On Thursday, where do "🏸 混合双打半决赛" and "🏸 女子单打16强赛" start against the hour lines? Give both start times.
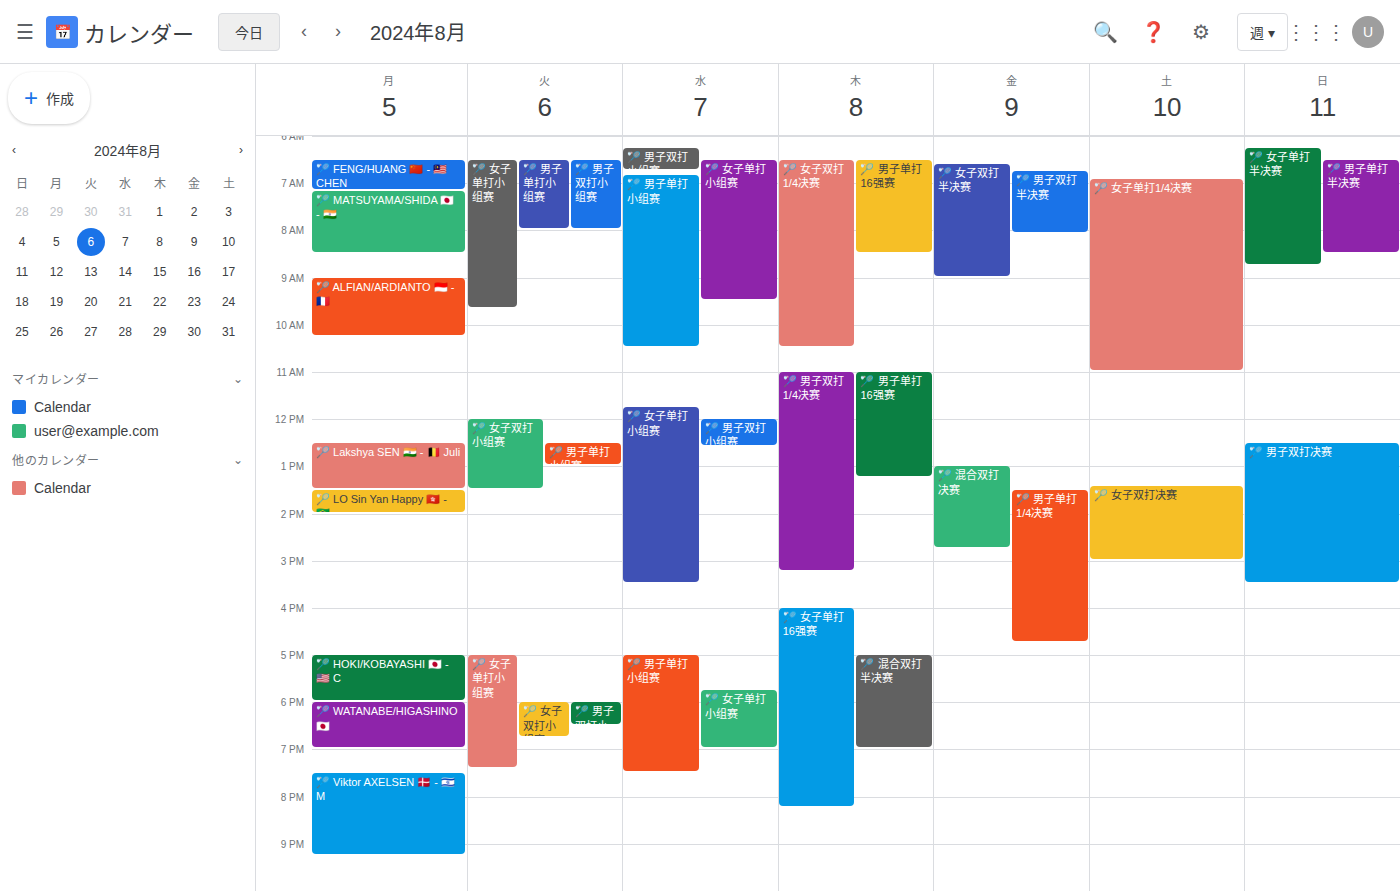
"🏸 混合双打半决赛": 5:00 PM, exactly on the 5 PM line. "🏸 女子单打16强赛": 4:00 PM, exactly on the 4 PM line.